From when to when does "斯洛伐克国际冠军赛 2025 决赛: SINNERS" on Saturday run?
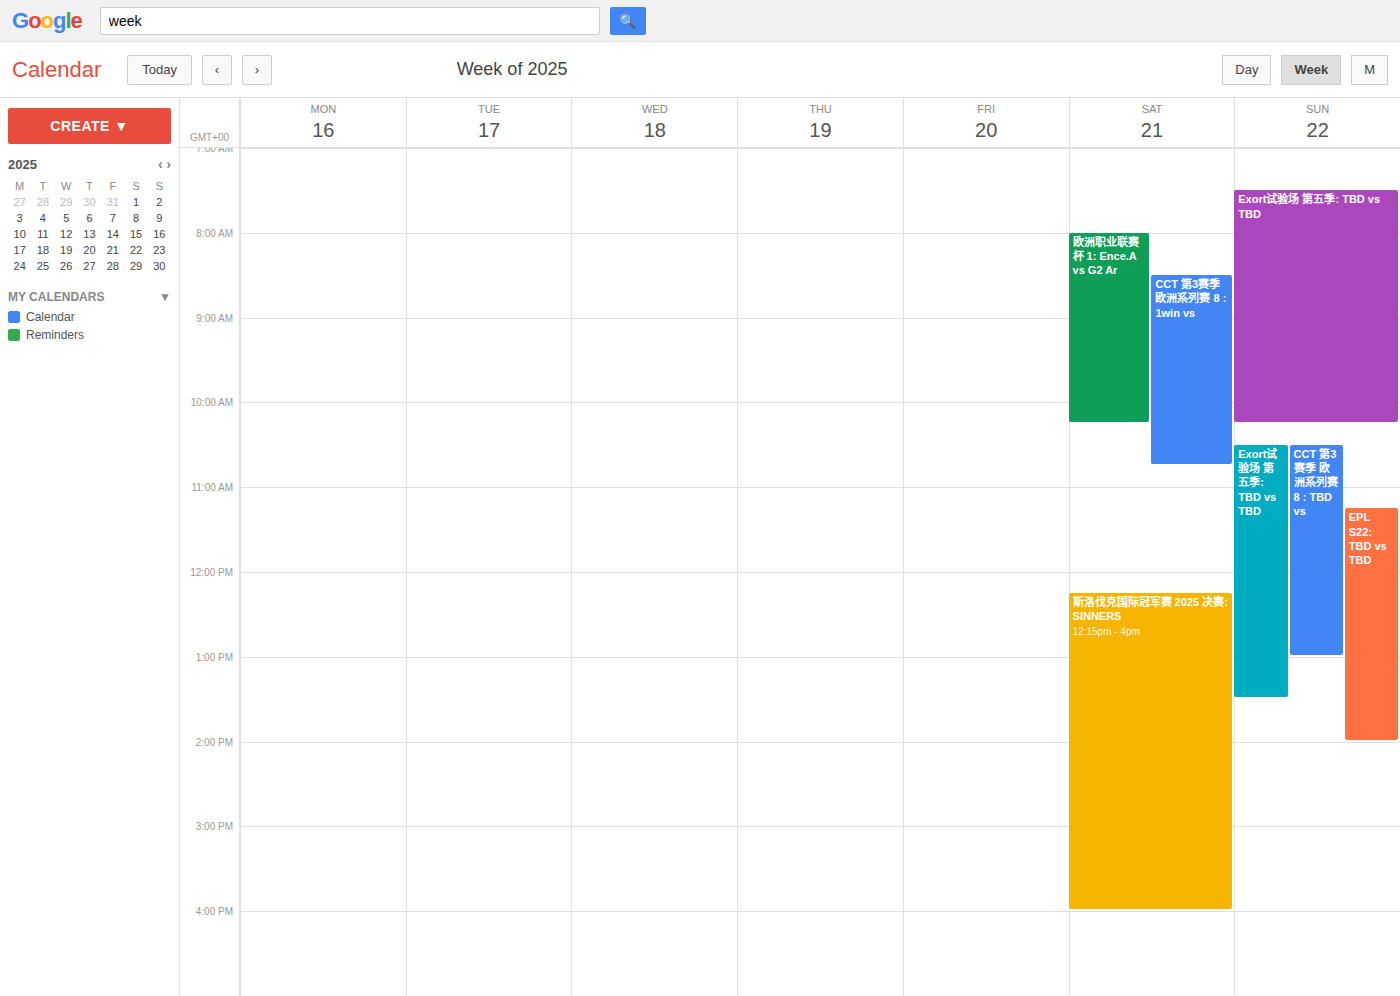
12:15 PM to 4:00 PM